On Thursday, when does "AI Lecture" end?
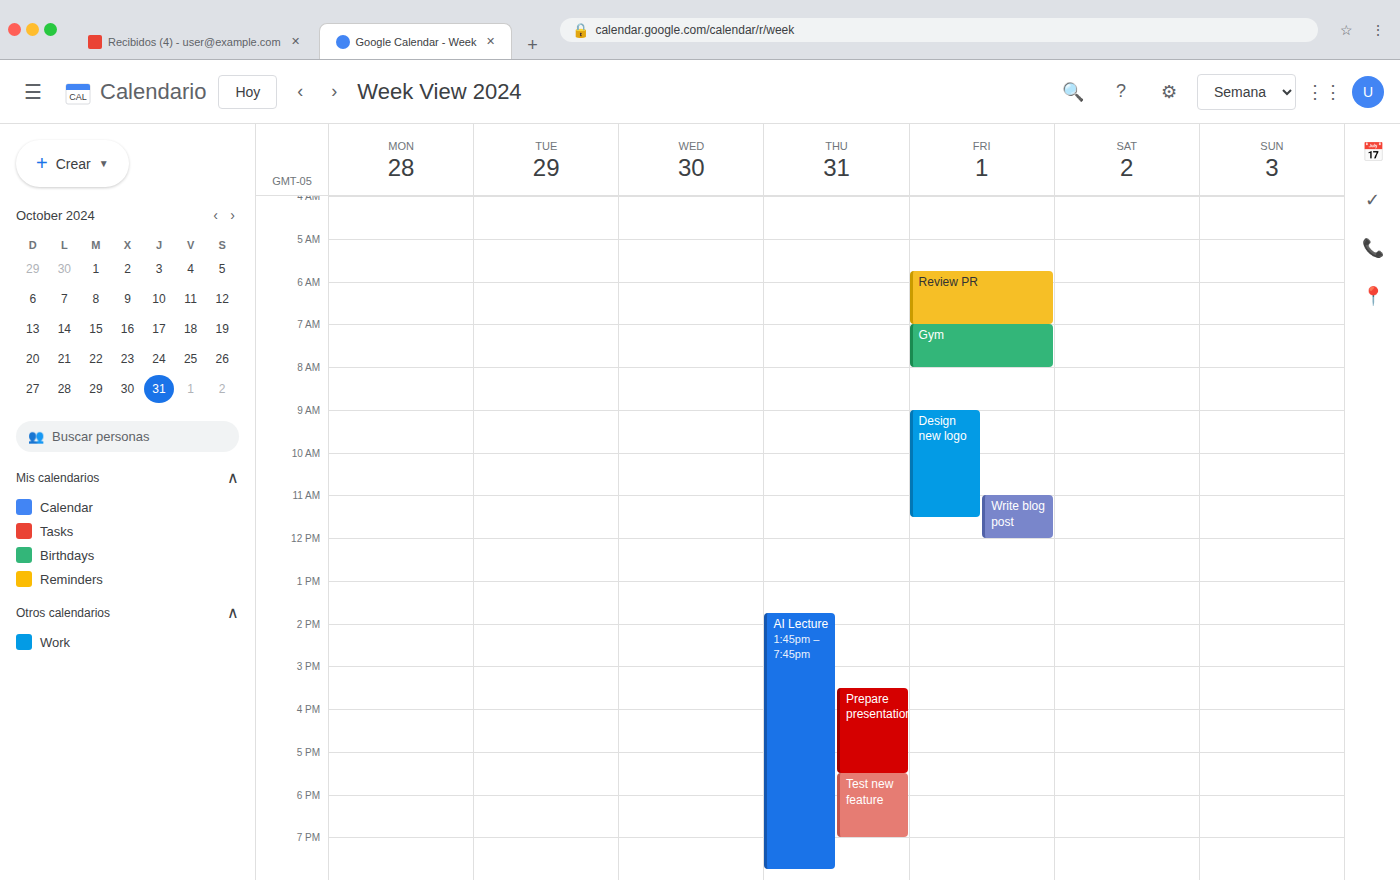
7:45 PM